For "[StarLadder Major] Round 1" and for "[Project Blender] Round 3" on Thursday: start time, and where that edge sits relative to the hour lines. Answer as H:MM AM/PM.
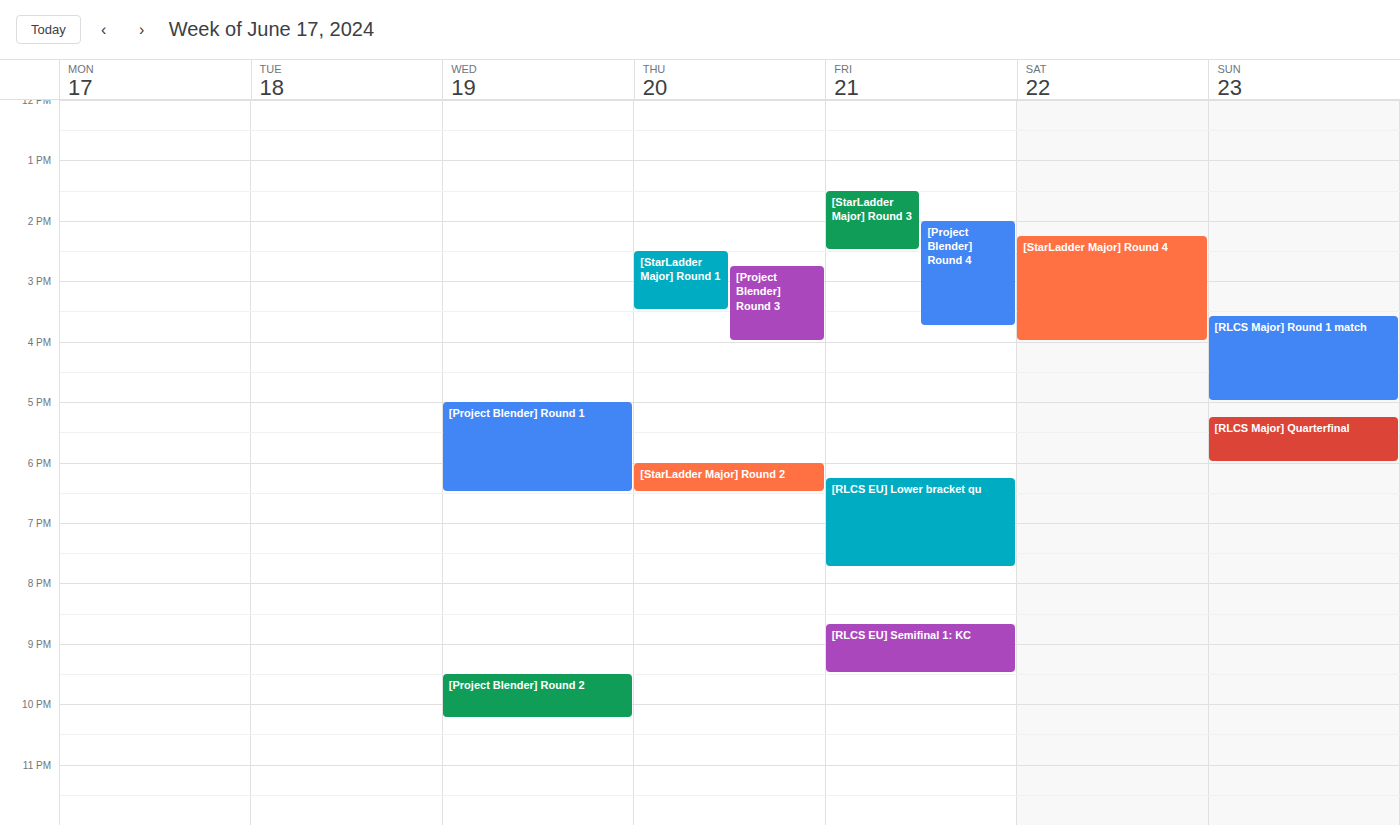
"[StarLadder Major] Round 1": 2:30 PM, halfway between the 2 PM and 3 PM lines. "[Project Blender] Round 3": 2:45 PM, neither: three quarters of the way from the 2 PM line to the 3 PM line.